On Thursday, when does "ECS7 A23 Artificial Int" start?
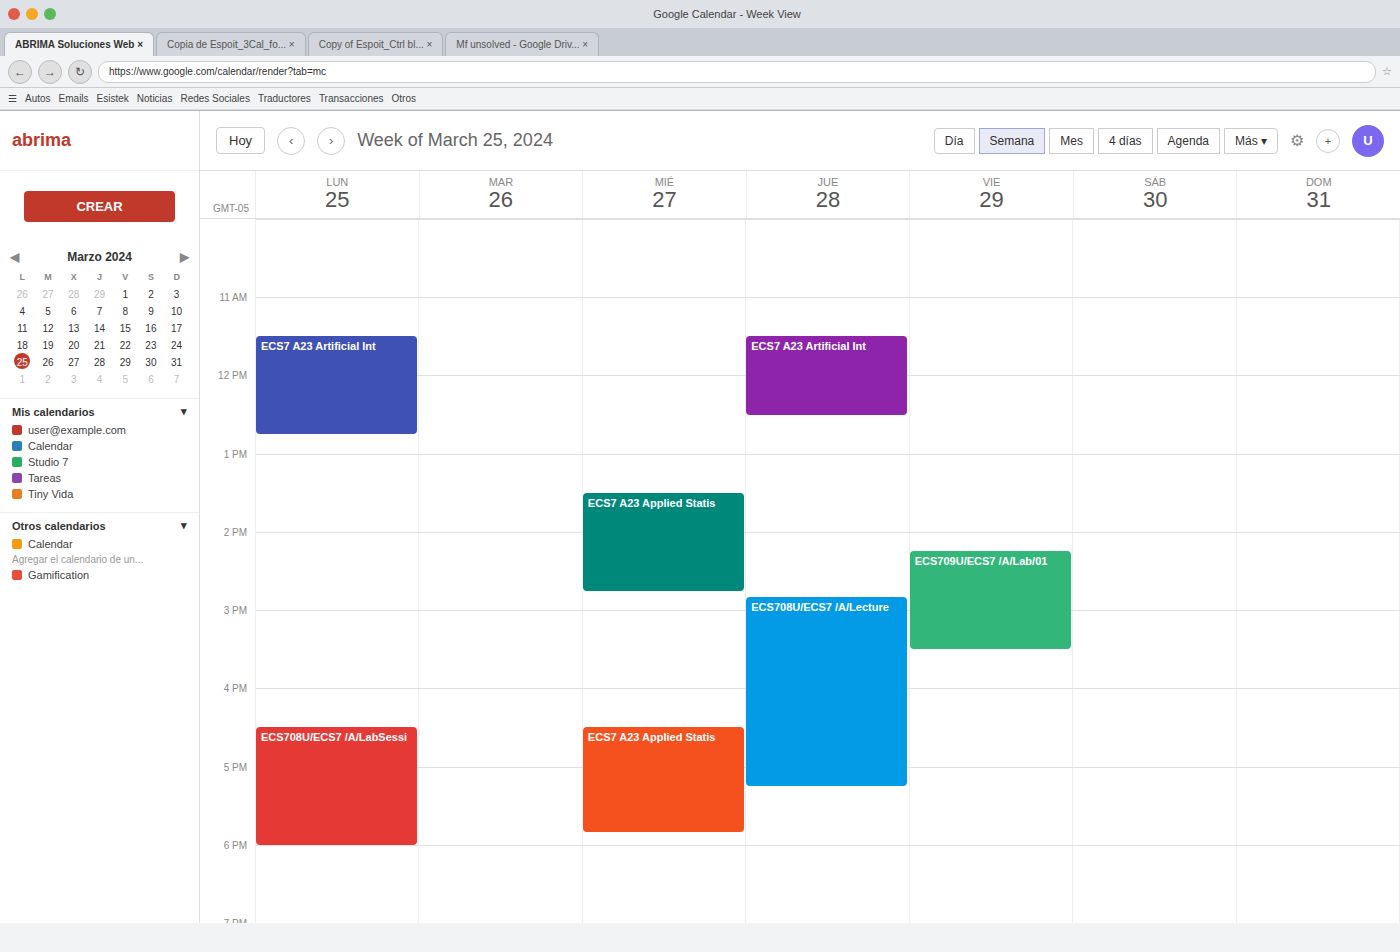
11:30 AM